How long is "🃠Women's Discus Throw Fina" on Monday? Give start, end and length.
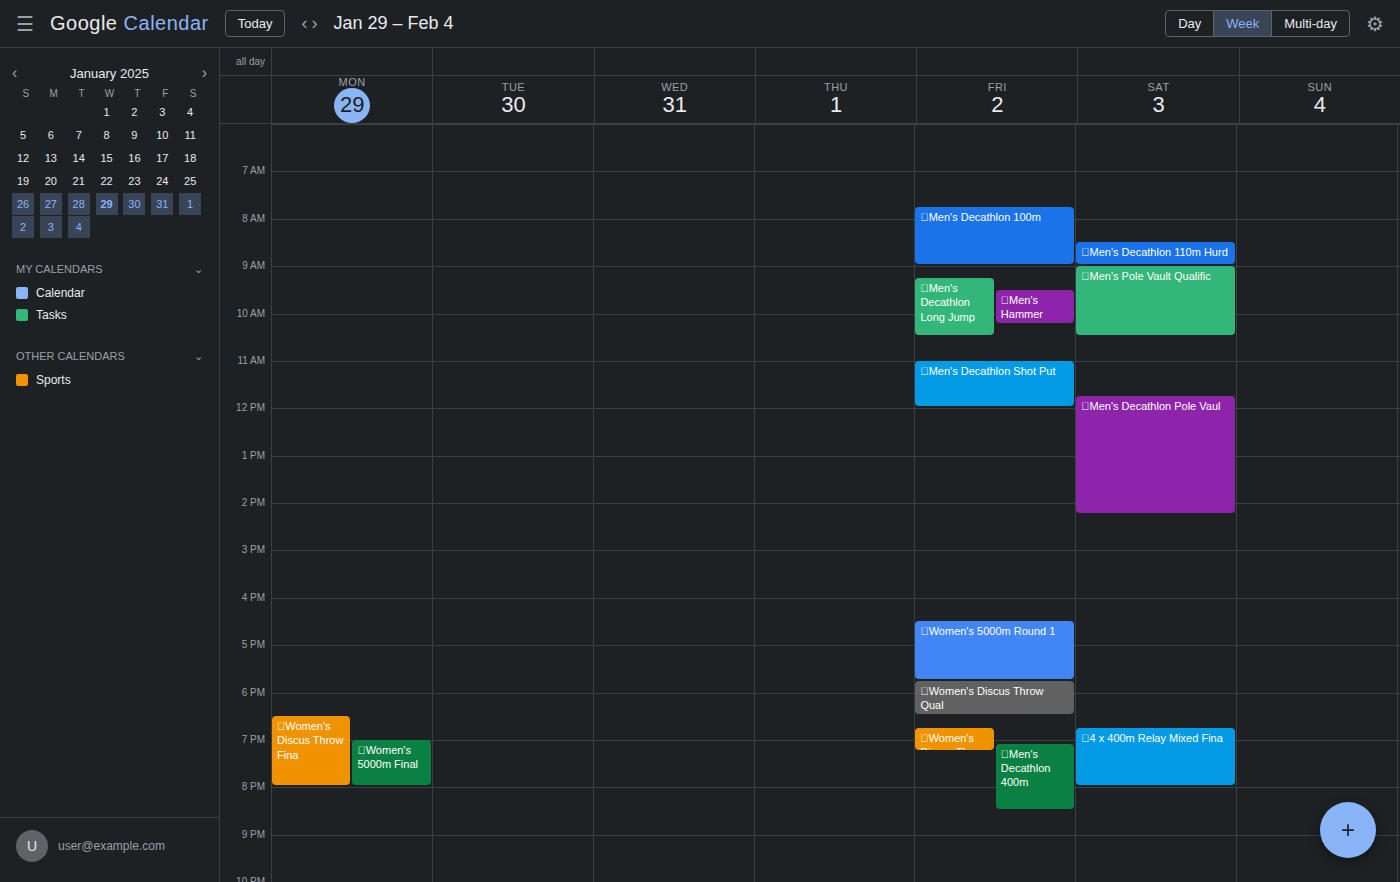
6:30 PM to 8:00 PM, 1 hour 30 minutes